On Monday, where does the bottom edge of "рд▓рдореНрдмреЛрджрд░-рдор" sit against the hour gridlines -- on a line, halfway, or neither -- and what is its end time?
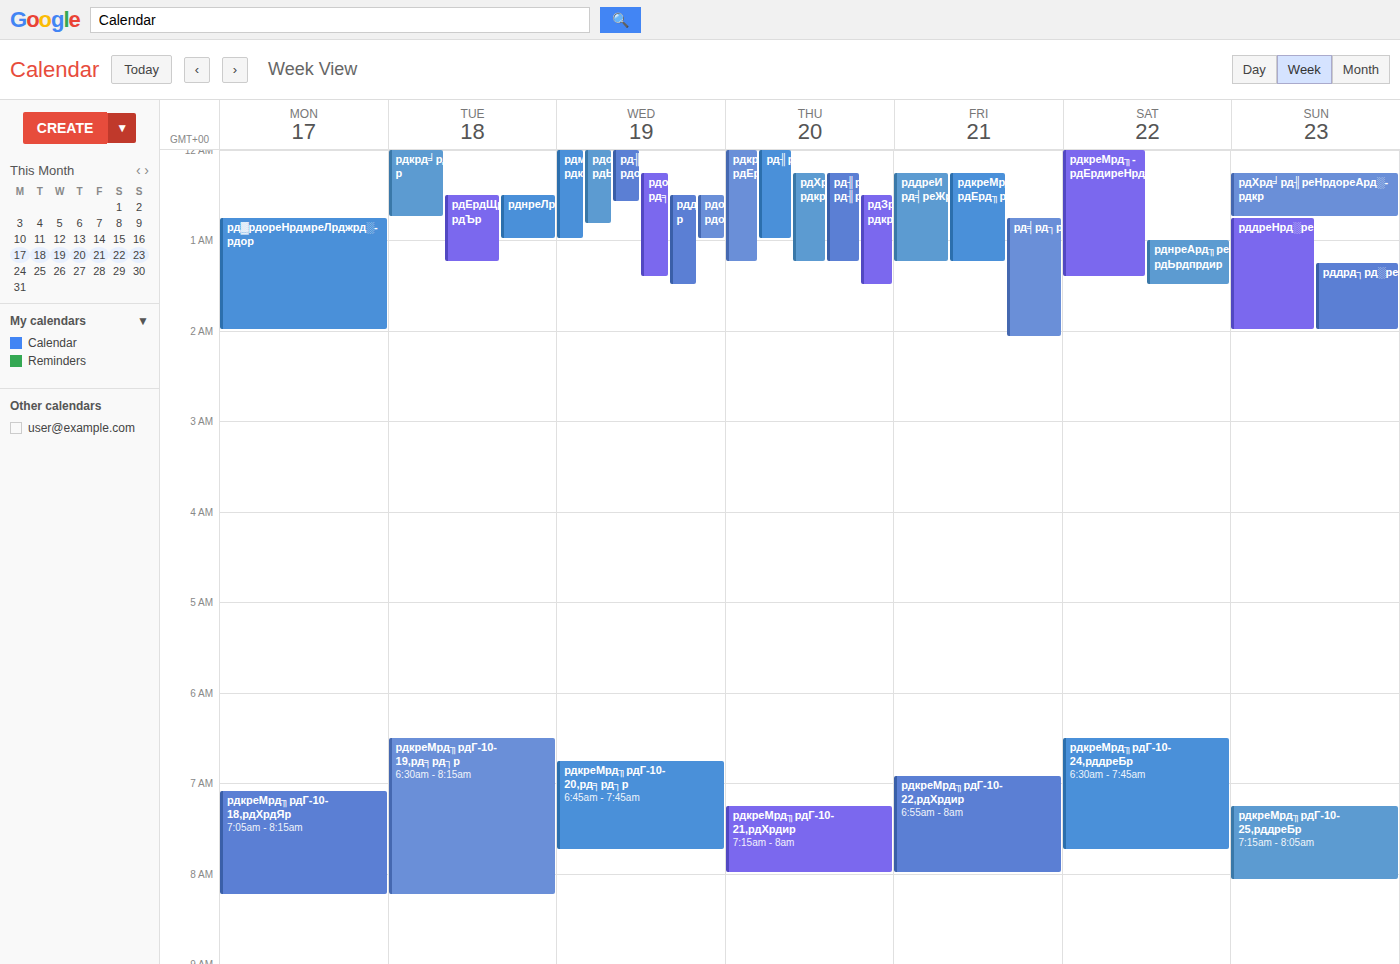
2:00 AM -- exactly on the 2 AM line.